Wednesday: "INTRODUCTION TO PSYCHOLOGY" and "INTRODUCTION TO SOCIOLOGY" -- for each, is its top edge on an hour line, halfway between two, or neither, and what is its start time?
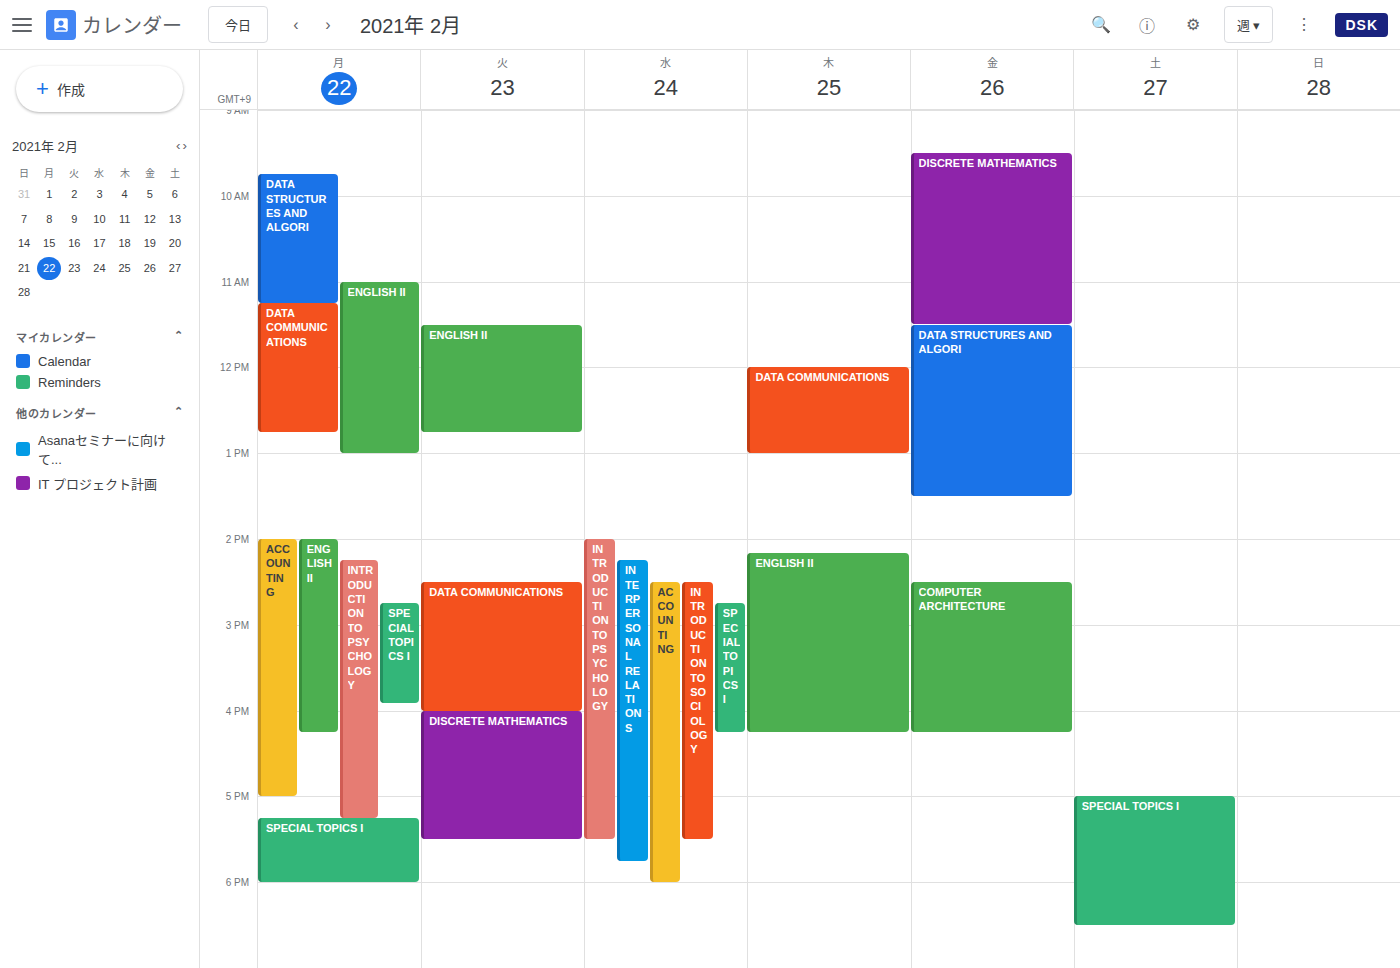
"INTRODUCTION TO PSYCHOLOGY": 2:00 PM, exactly on the 2 PM line. "INTRODUCTION TO SOCIOLOGY": 2:30 PM, halfway between the 2 PM and 3 PM lines.